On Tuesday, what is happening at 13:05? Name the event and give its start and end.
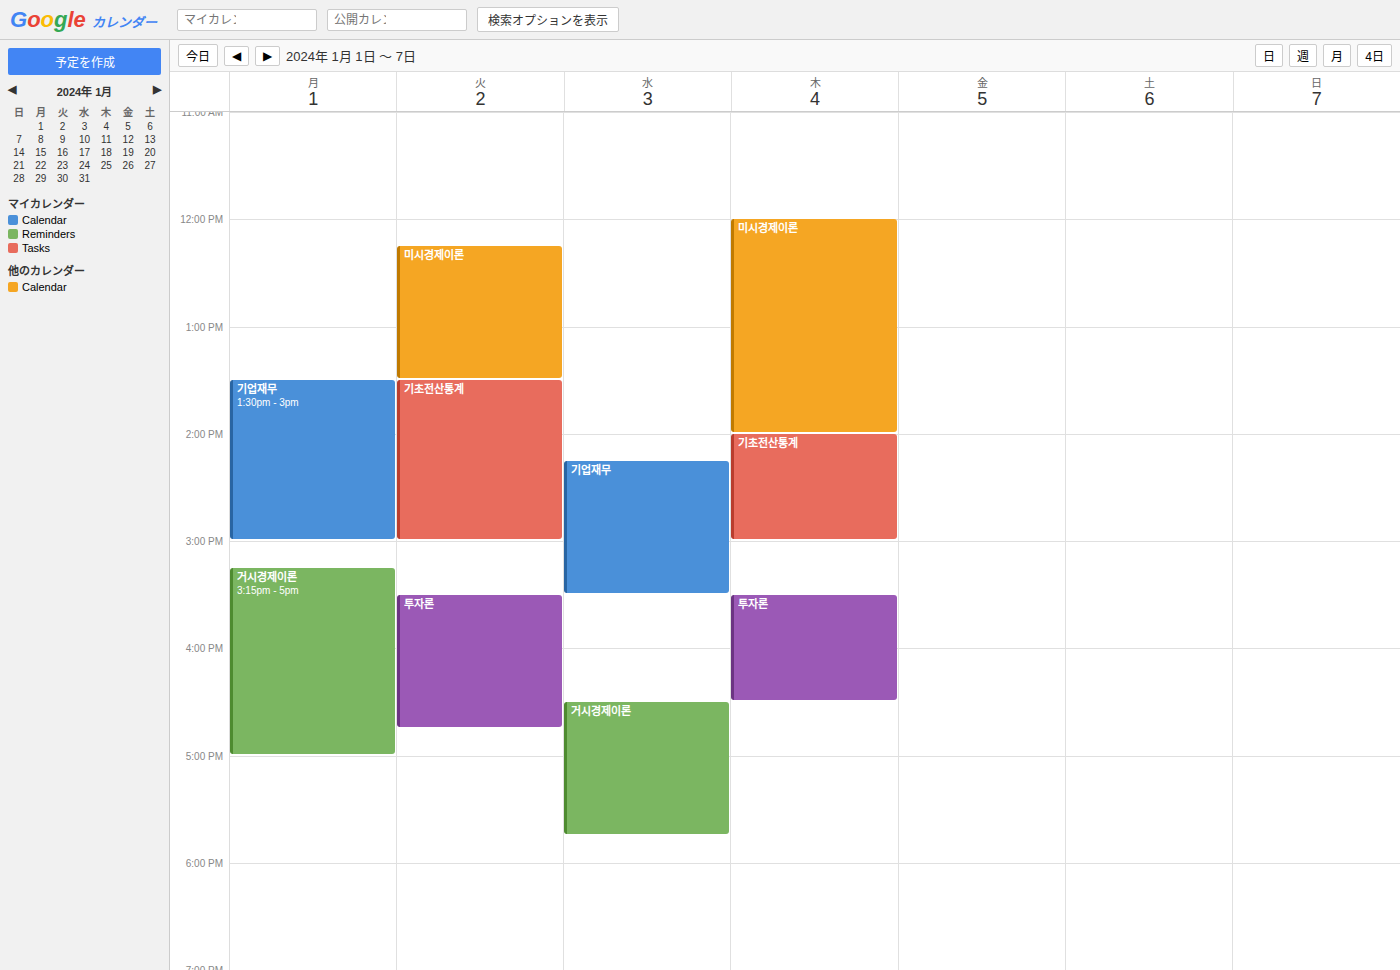
"미시경제이론", 12:15 to 13:30